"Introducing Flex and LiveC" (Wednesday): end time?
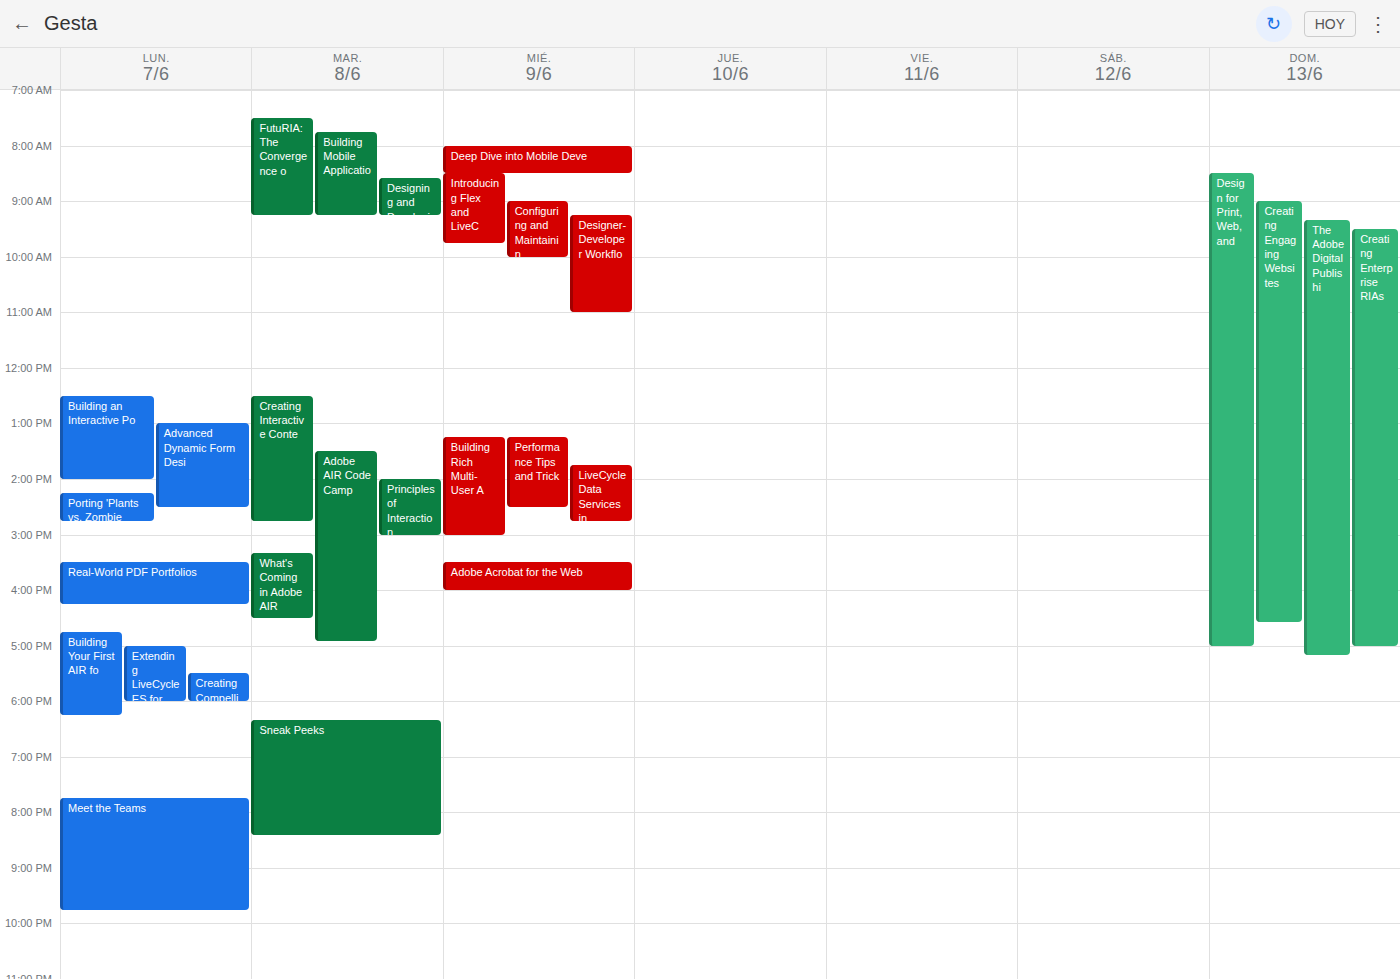
9:45 AM